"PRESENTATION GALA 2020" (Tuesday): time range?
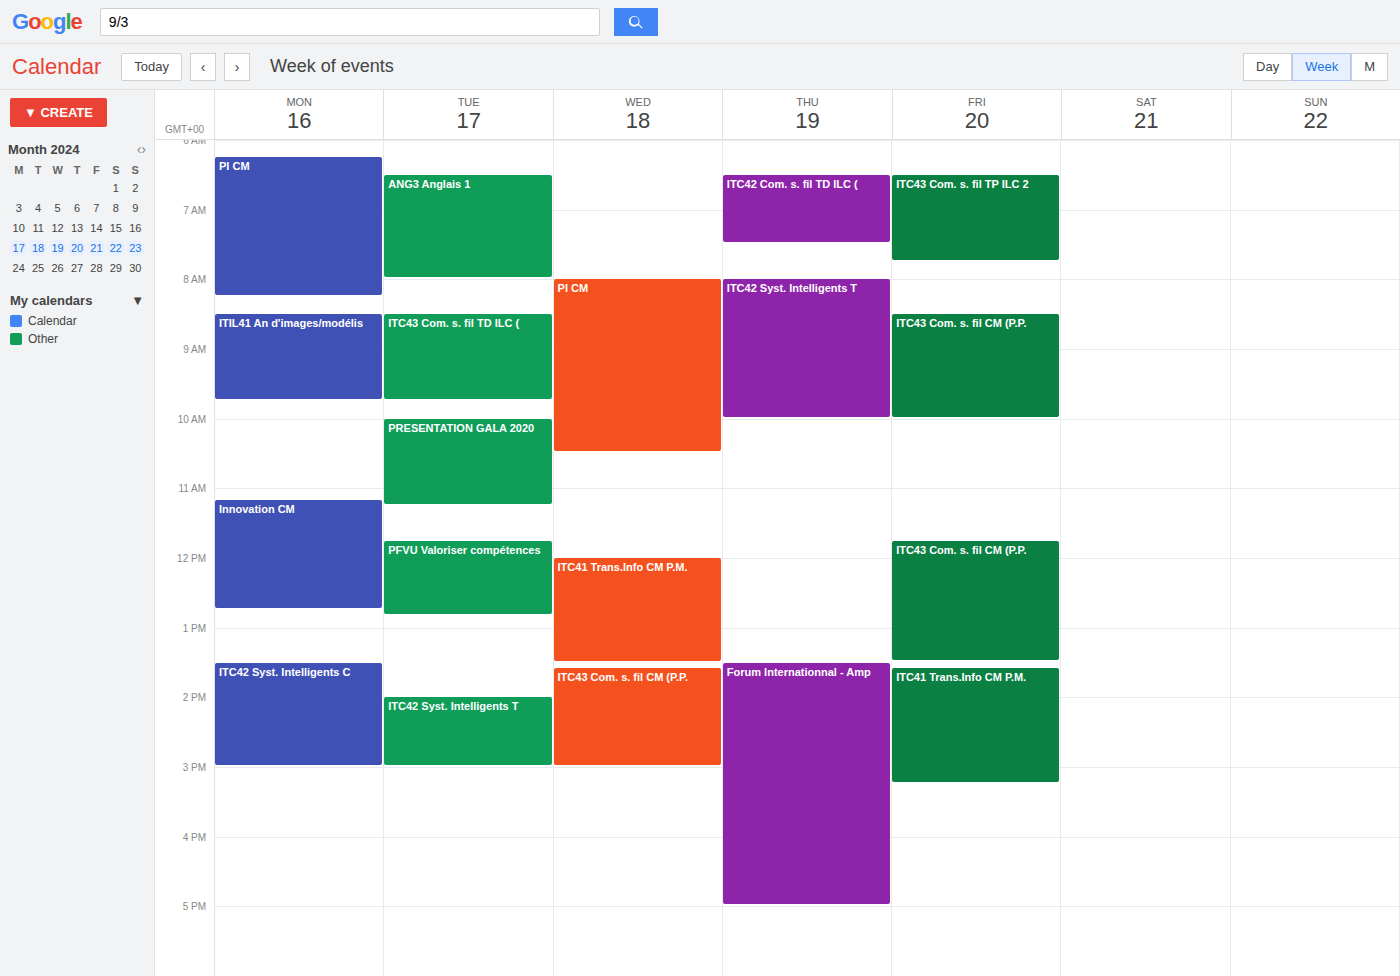
10:00 AM to 11:15 AM